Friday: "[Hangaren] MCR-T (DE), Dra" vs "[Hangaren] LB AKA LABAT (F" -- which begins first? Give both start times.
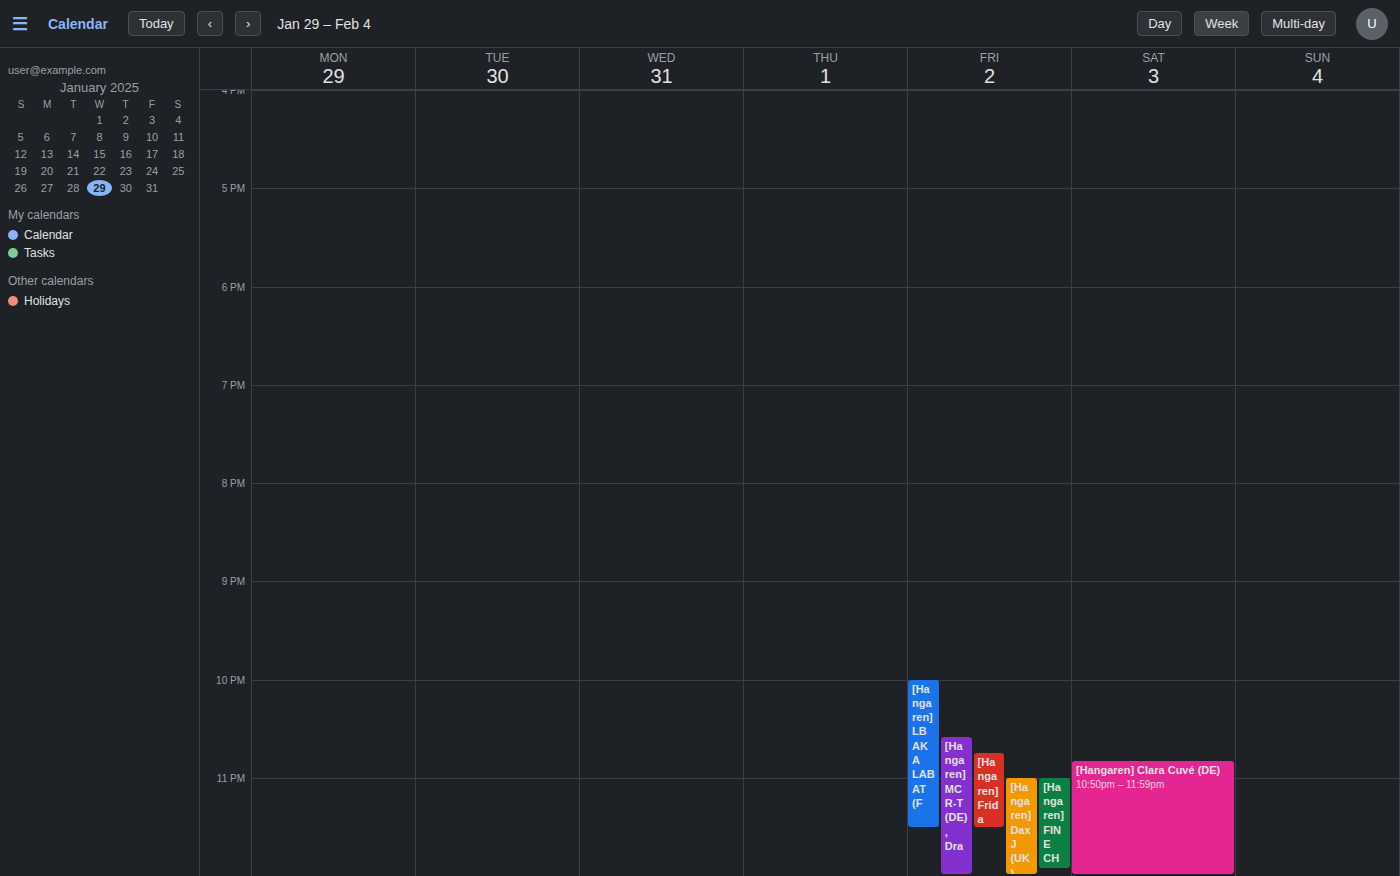
"[Hangaren] LB AKA LABAT (F" 10:00 PM; "[Hangaren] MCR-T (DE), Dra" 10:35 PM.